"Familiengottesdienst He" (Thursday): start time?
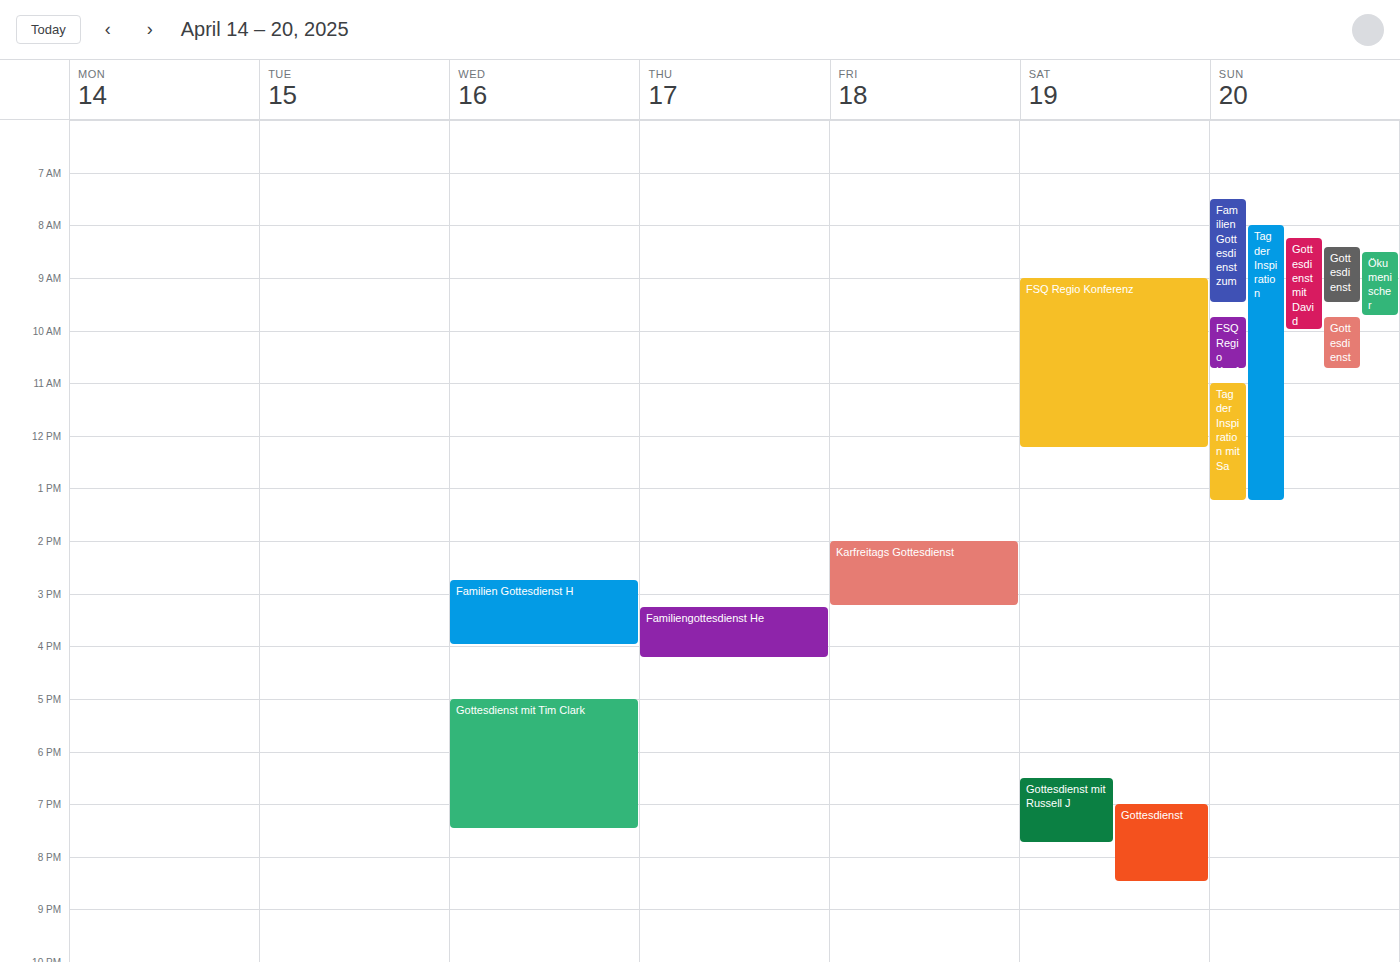
15:15